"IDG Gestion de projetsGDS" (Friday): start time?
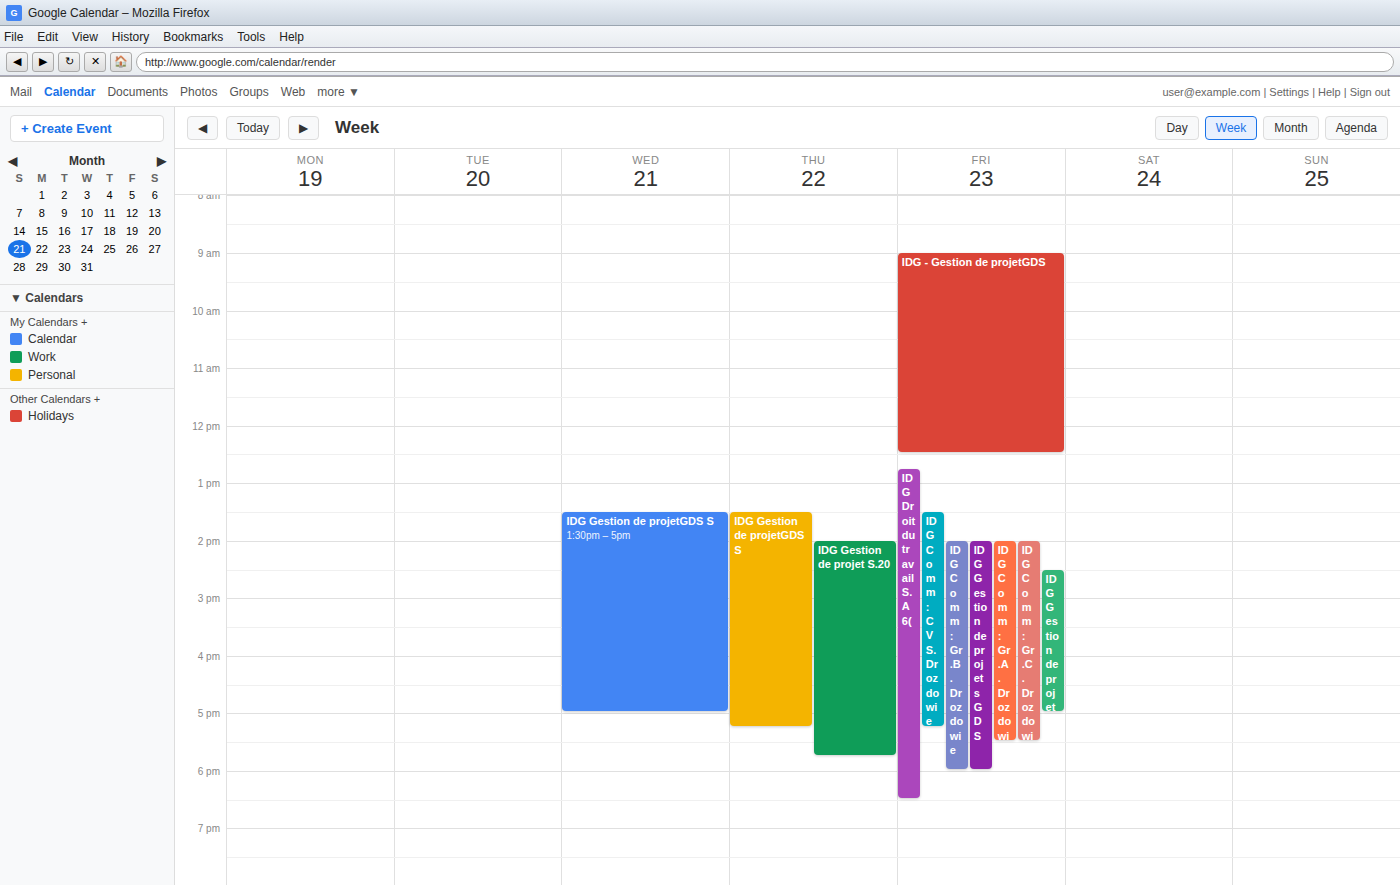
2:00 PM